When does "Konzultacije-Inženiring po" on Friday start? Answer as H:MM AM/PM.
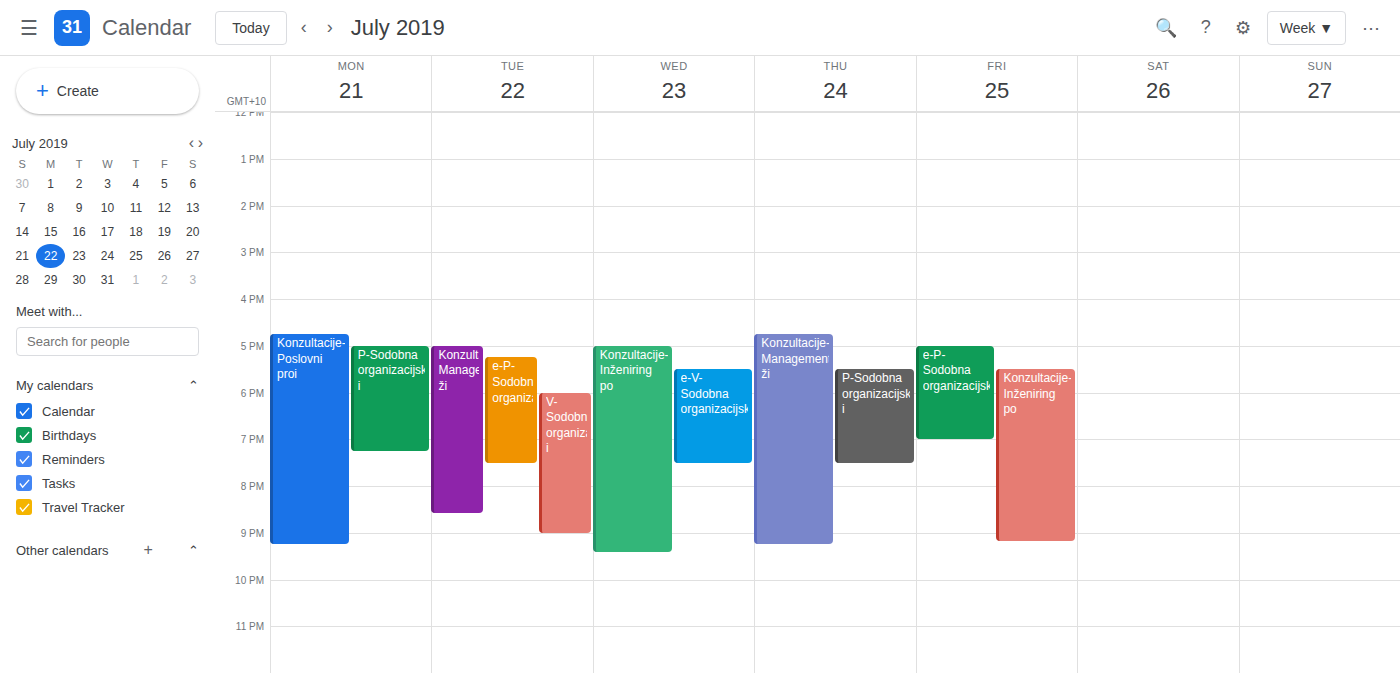
5:30 PM